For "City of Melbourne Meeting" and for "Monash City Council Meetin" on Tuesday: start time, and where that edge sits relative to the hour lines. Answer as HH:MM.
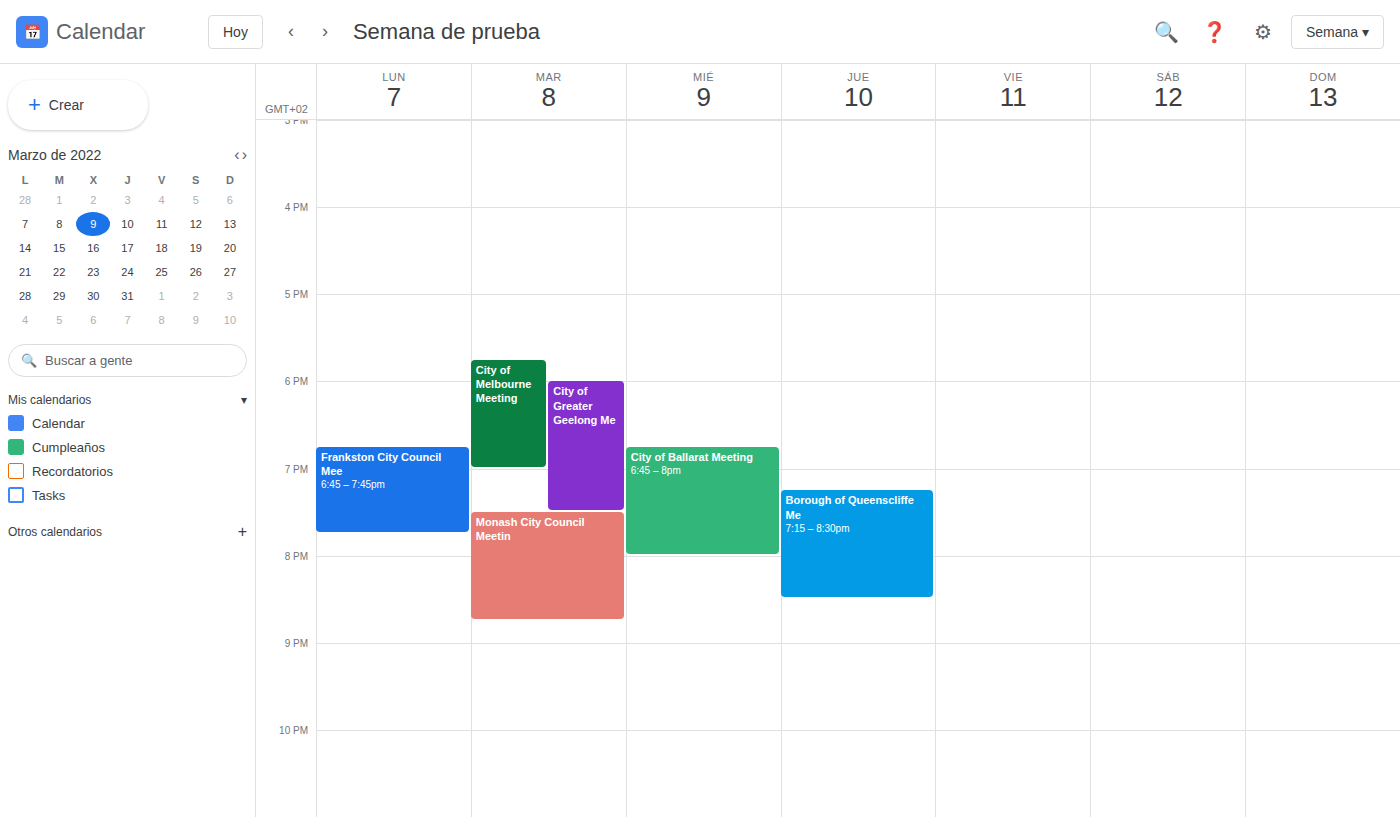
"City of Melbourne Meeting": 17:45, neither: three quarters of the way from the 17:00 line to the 18:00 line. "Monash City Council Meetin": 19:30, halfway between the 19:00 and 20:00 lines.